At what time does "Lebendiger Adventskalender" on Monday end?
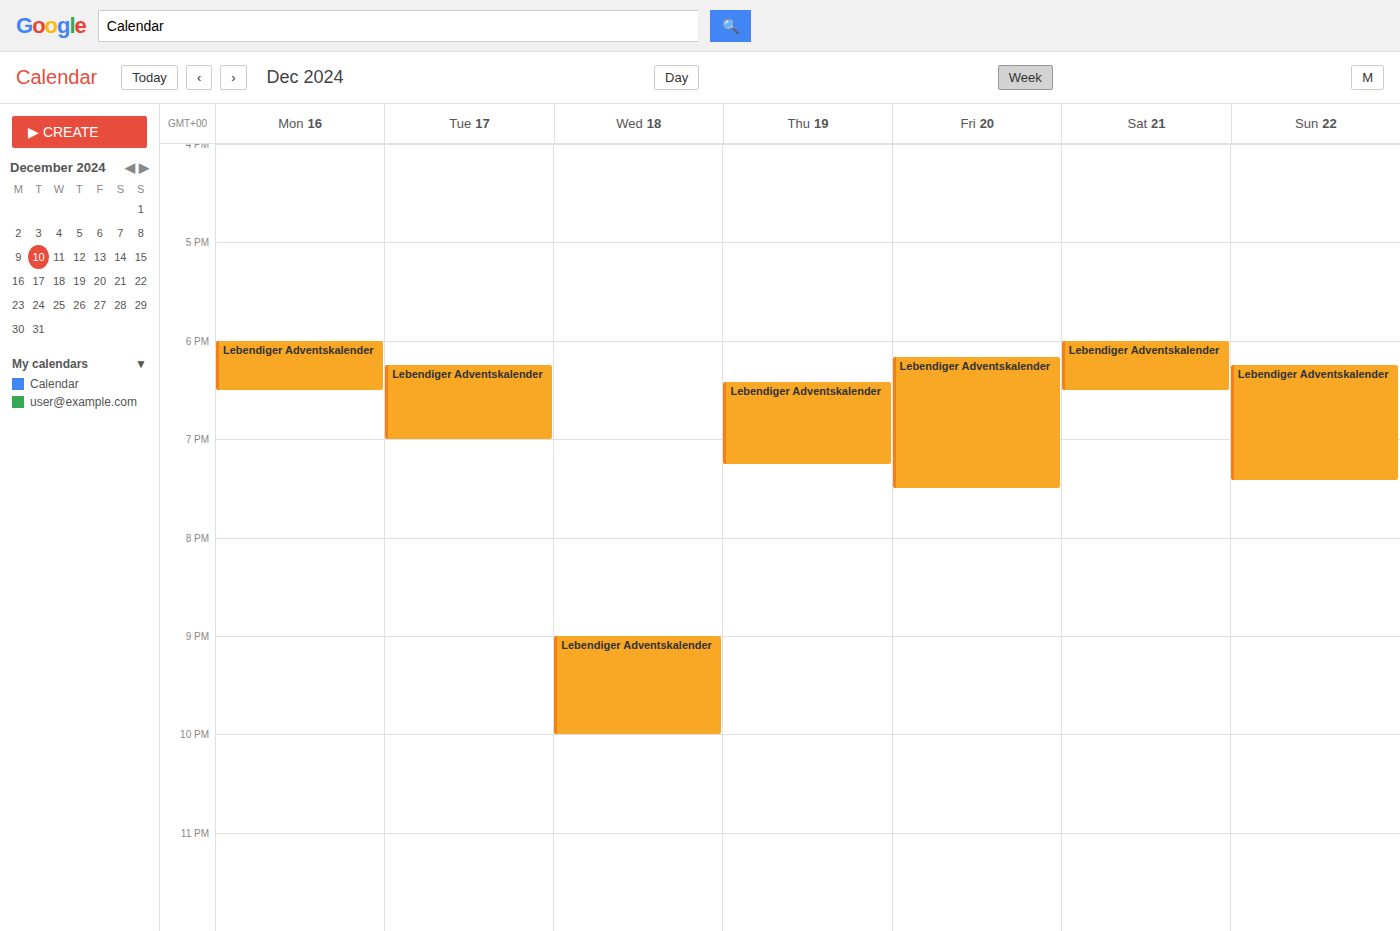
6:30 PM